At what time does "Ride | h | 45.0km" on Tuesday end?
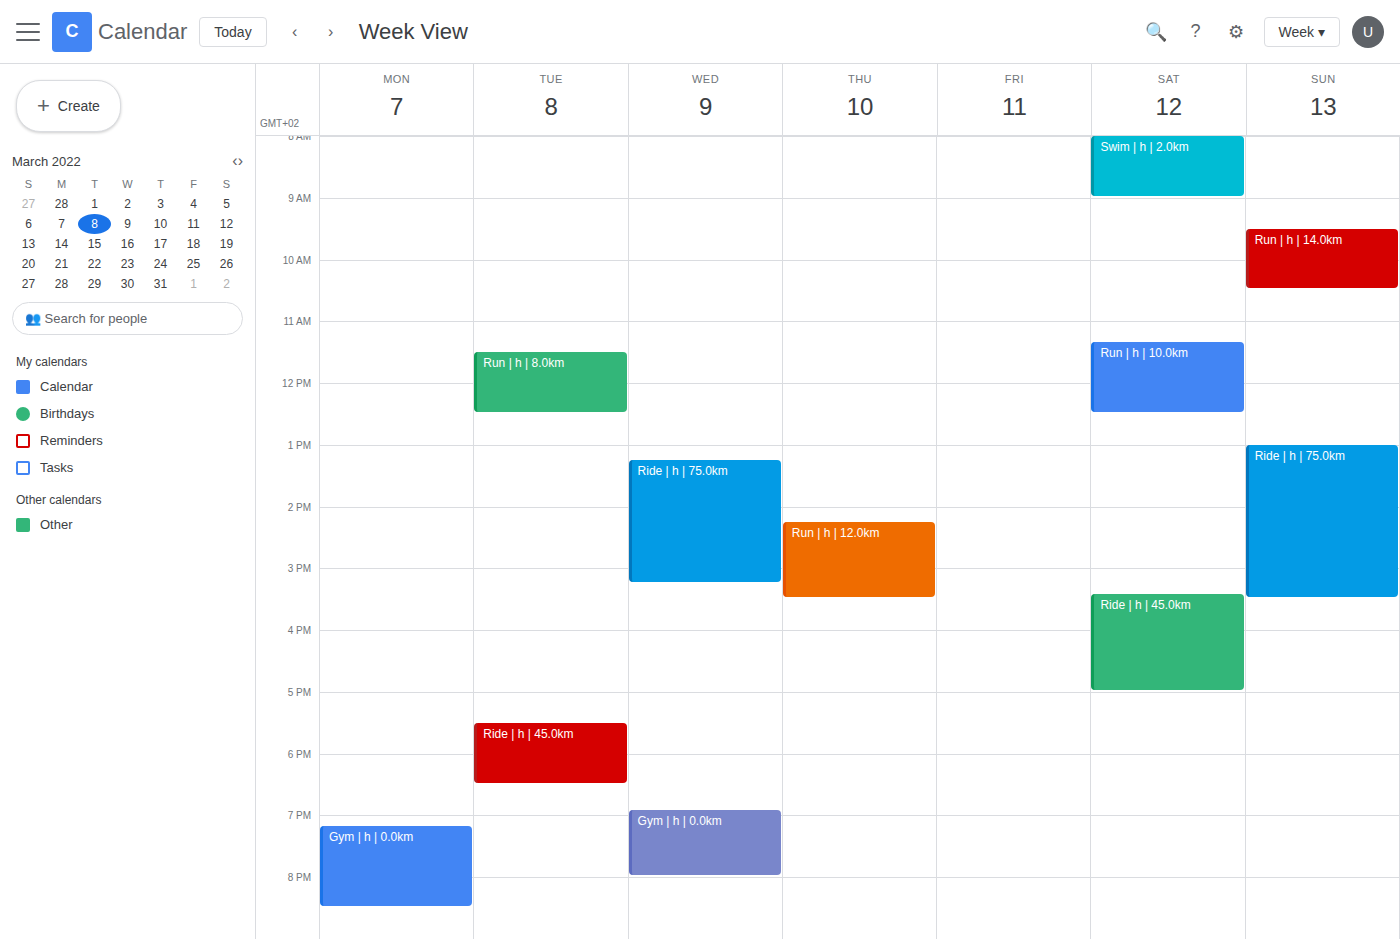
6:30 PM